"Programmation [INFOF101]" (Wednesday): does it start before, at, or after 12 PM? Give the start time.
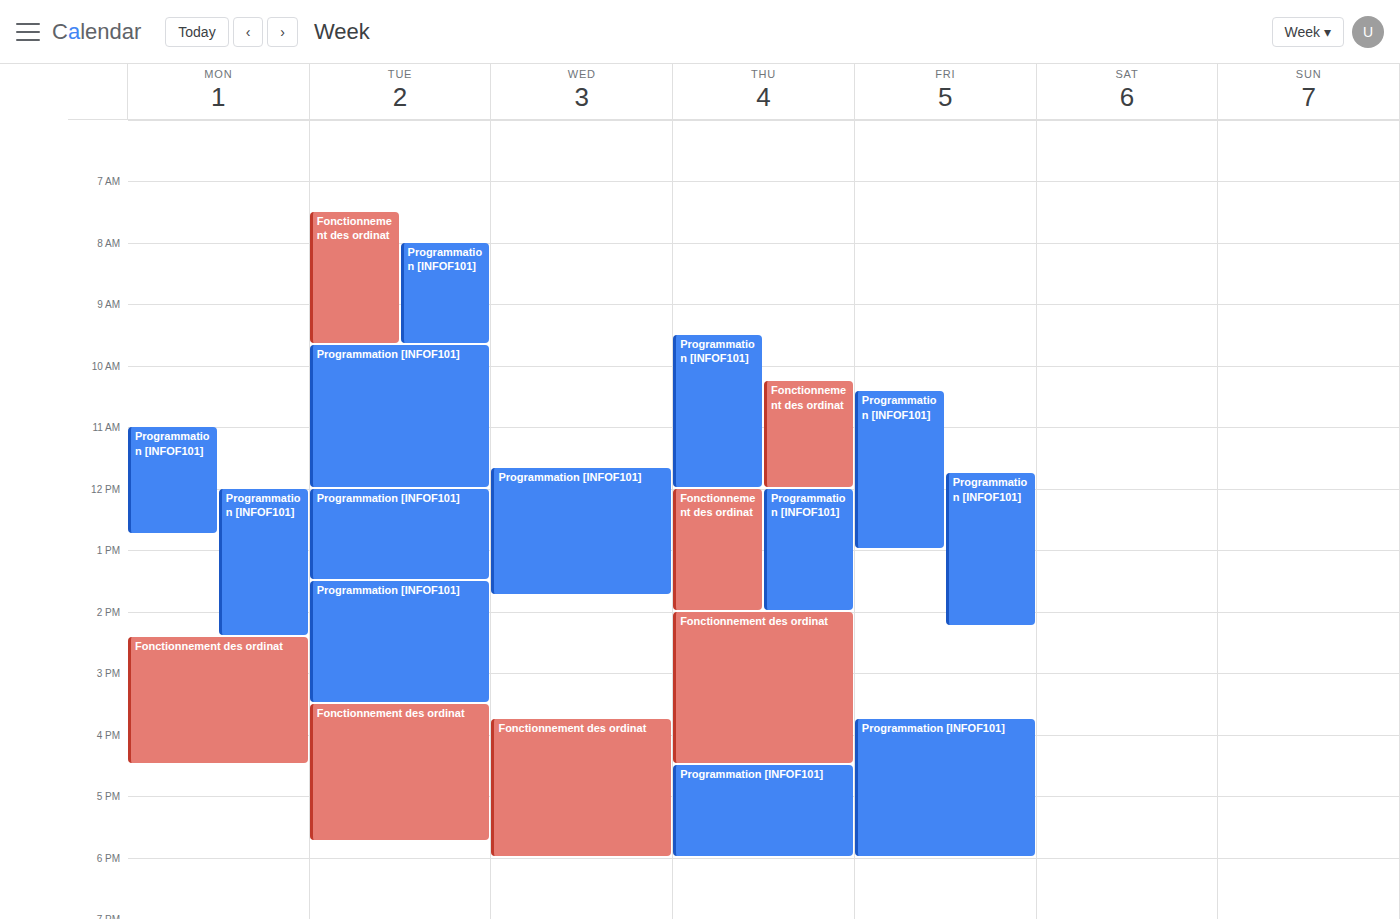
11:40 AM -- before 12 PM, 20 minutes above the 12 PM line.